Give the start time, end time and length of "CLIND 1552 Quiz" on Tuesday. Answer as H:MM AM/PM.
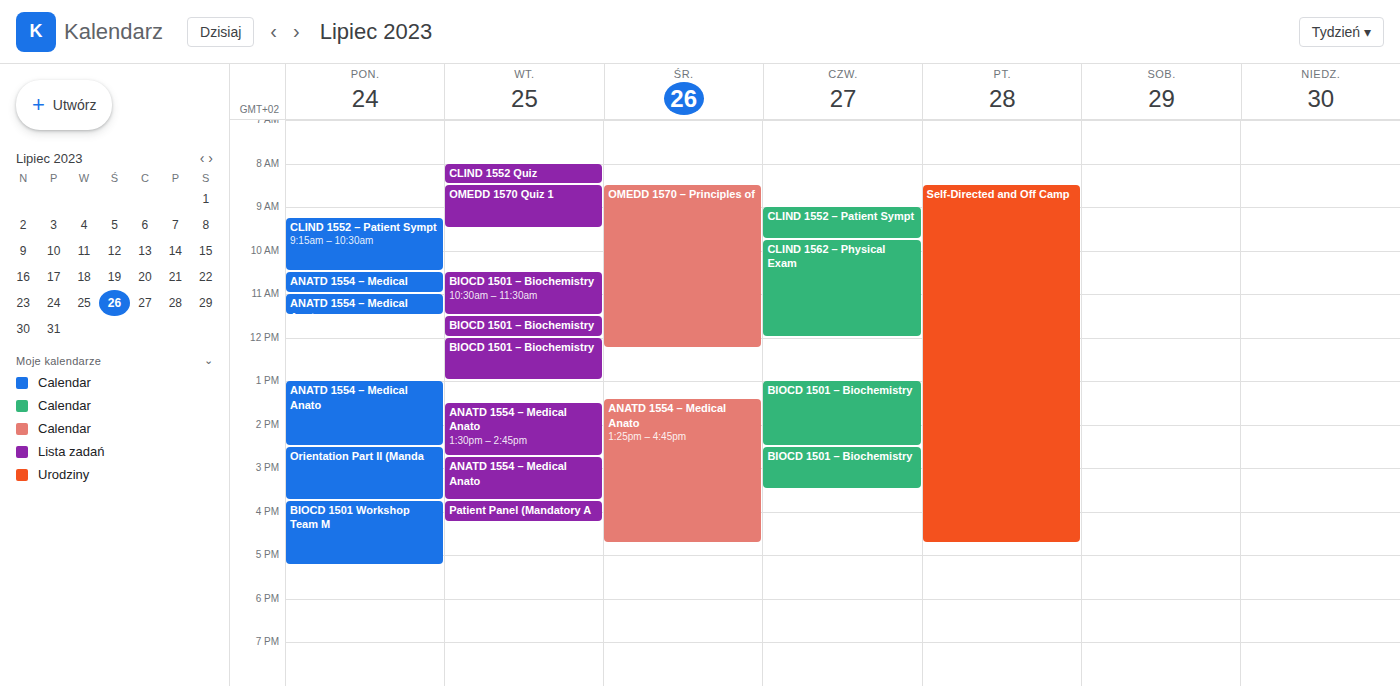
8:00 AM to 8:30 AM, 30 minutes